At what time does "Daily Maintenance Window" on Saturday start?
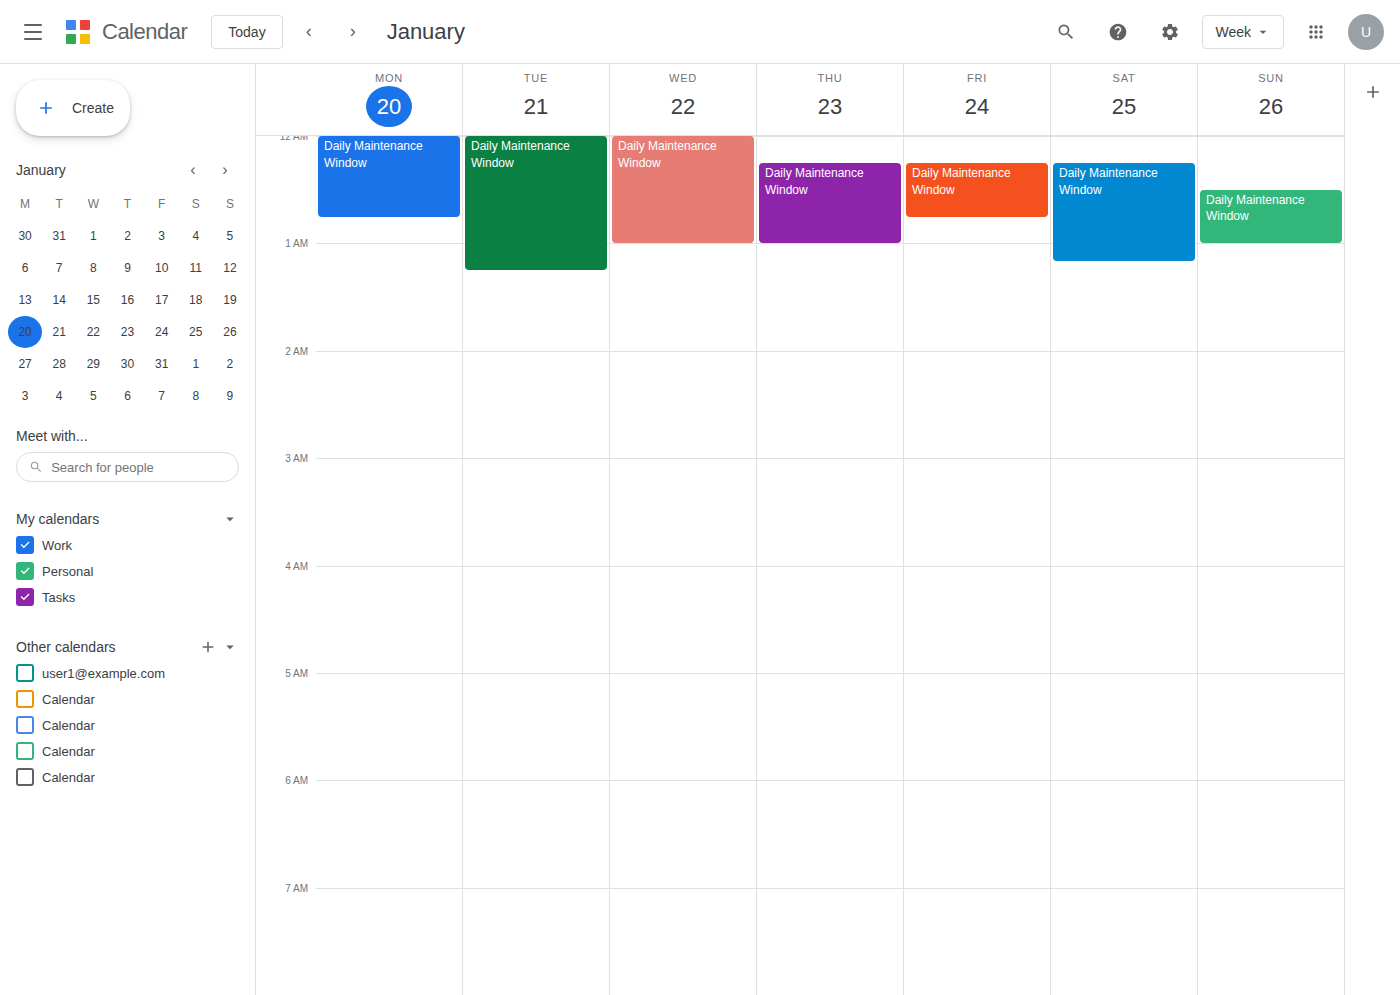
12:15 AM